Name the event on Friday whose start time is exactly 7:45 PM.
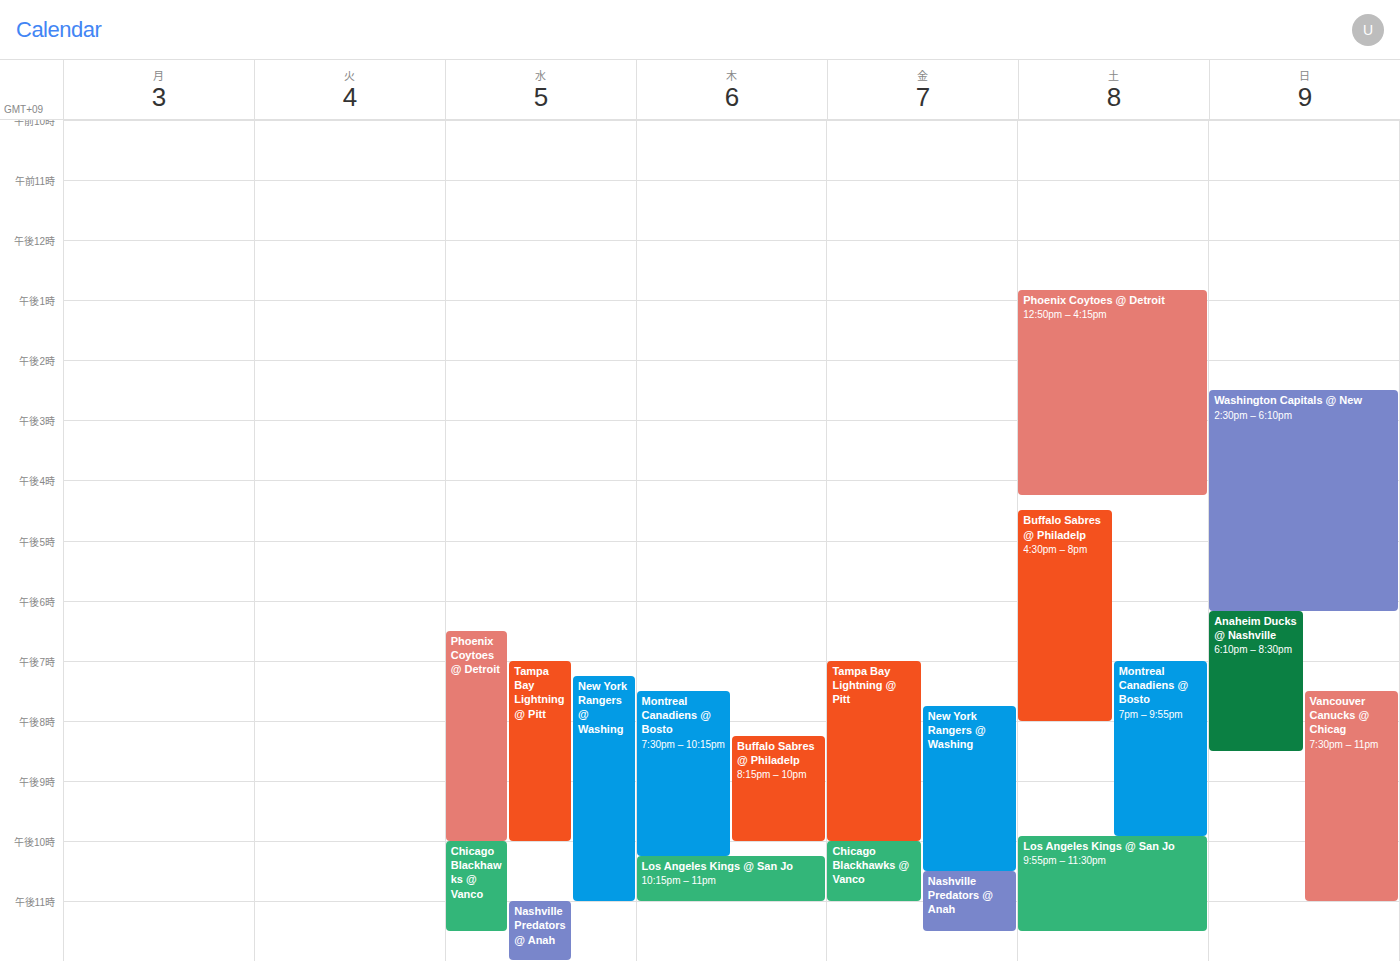
"New York Rangers @ Washing"